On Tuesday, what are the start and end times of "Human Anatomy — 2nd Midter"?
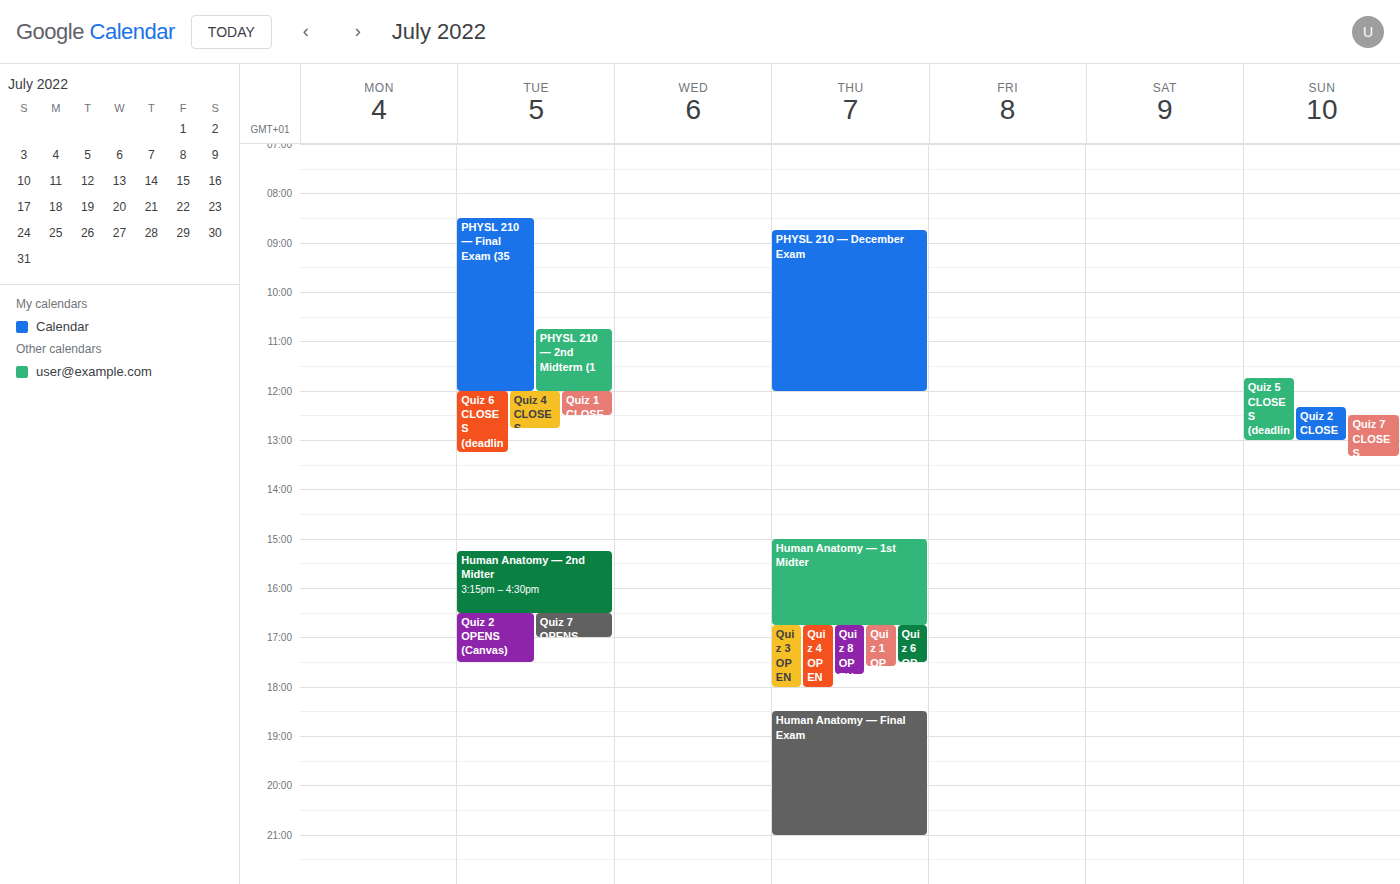
3:15 PM to 4:30 PM